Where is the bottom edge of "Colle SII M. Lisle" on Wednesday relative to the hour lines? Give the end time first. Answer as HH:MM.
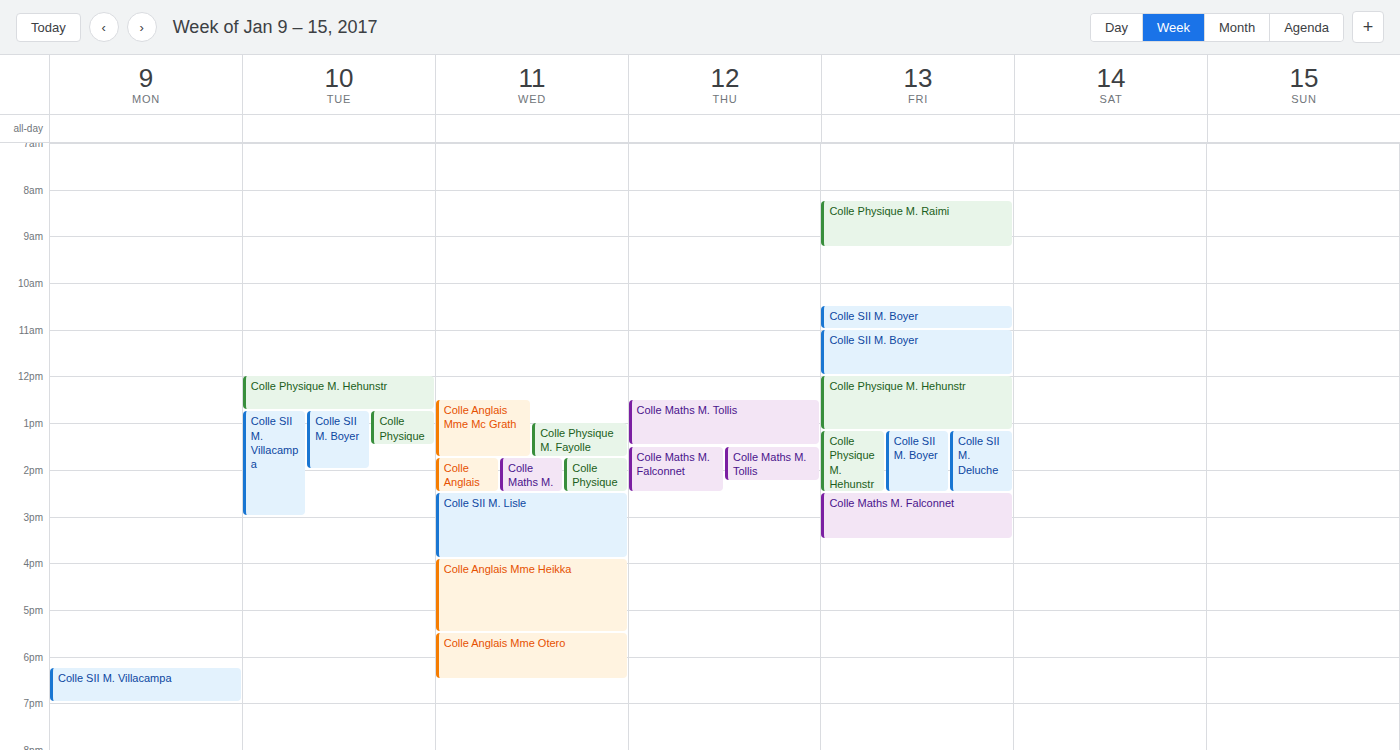
15:55 -- neither: 55 minutes below the 15:00 line and 5 minutes above the 16:00 line.